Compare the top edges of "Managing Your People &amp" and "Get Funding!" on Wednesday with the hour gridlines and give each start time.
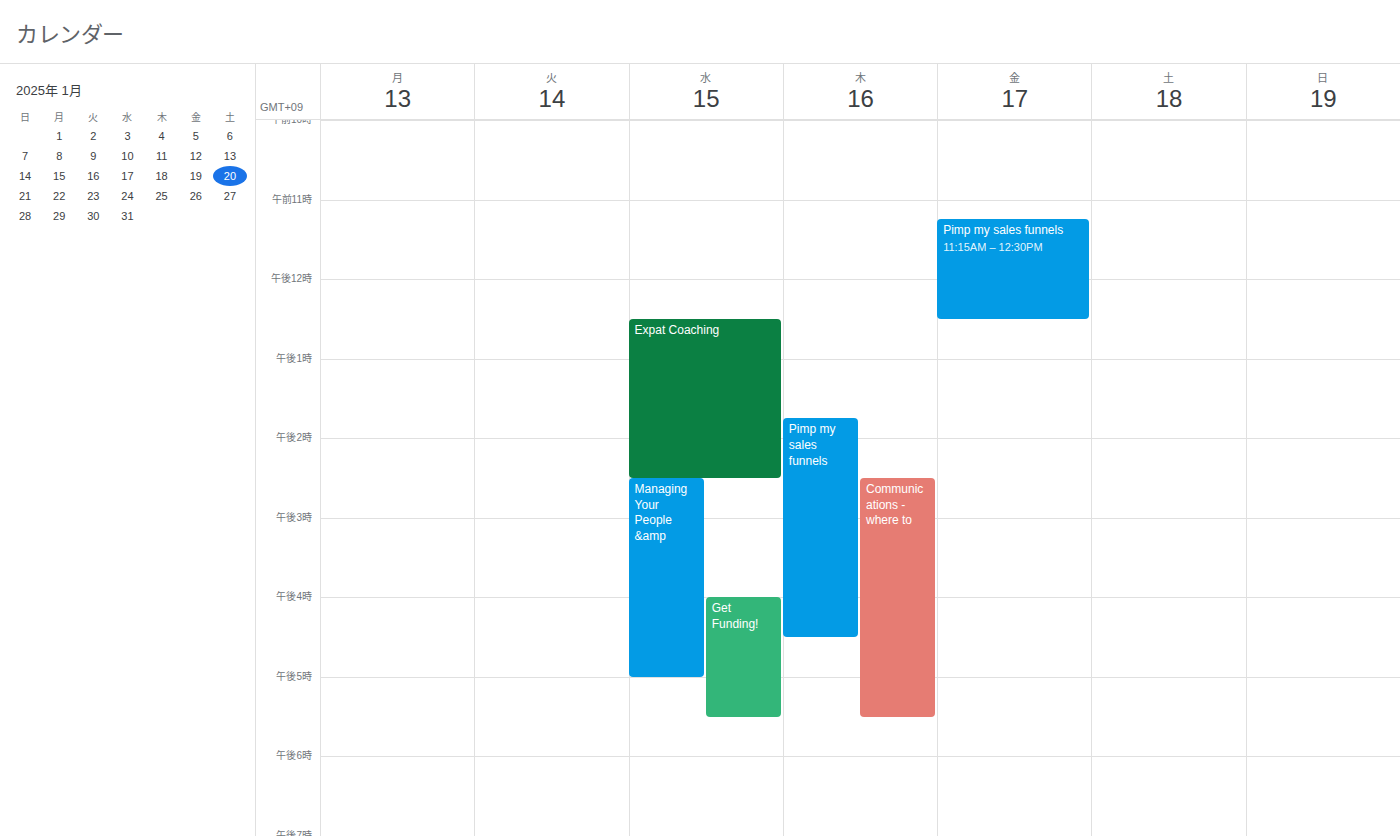
"Managing Your People &amp": 2:30 PM, halfway between the 2 PM and 3 PM lines. "Get Funding!": 4:00 PM, exactly on the 4 PM line.